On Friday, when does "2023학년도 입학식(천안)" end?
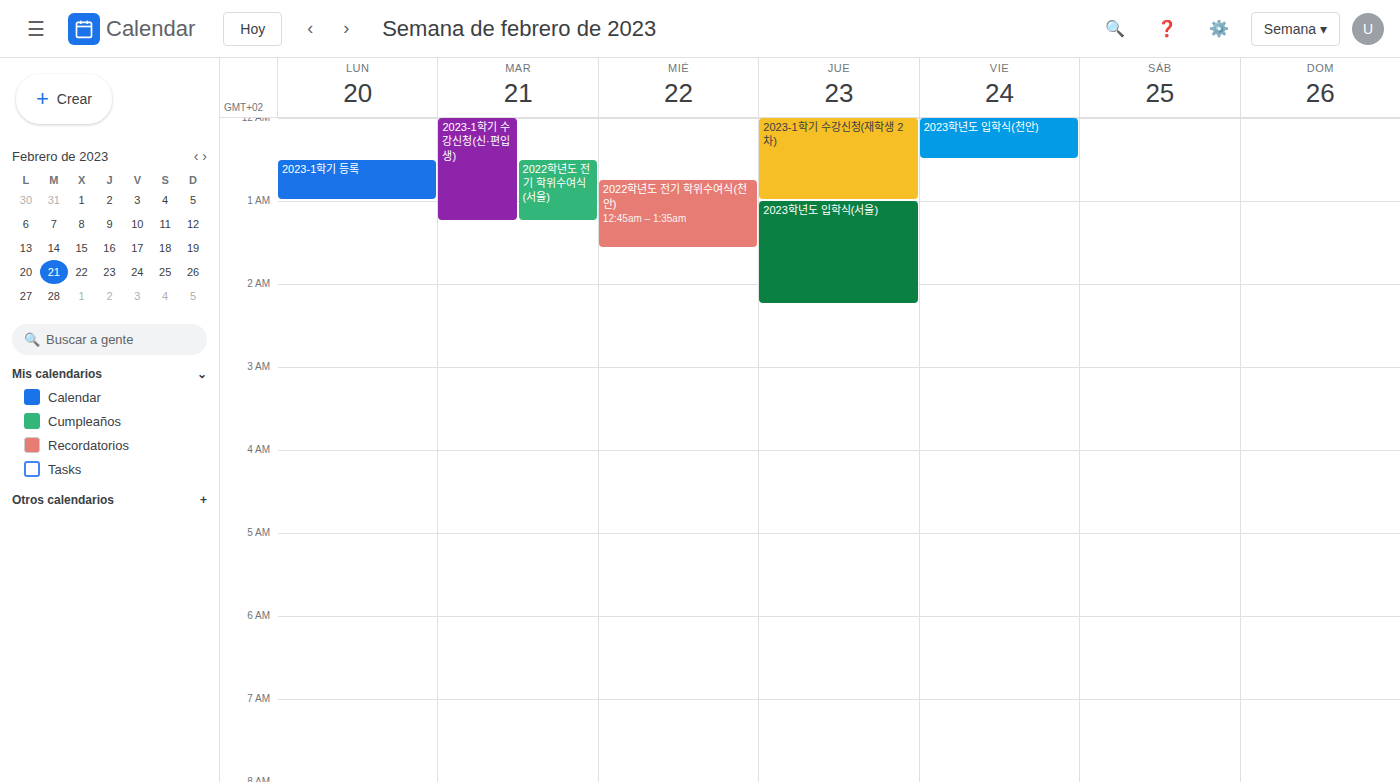
12:30 AM